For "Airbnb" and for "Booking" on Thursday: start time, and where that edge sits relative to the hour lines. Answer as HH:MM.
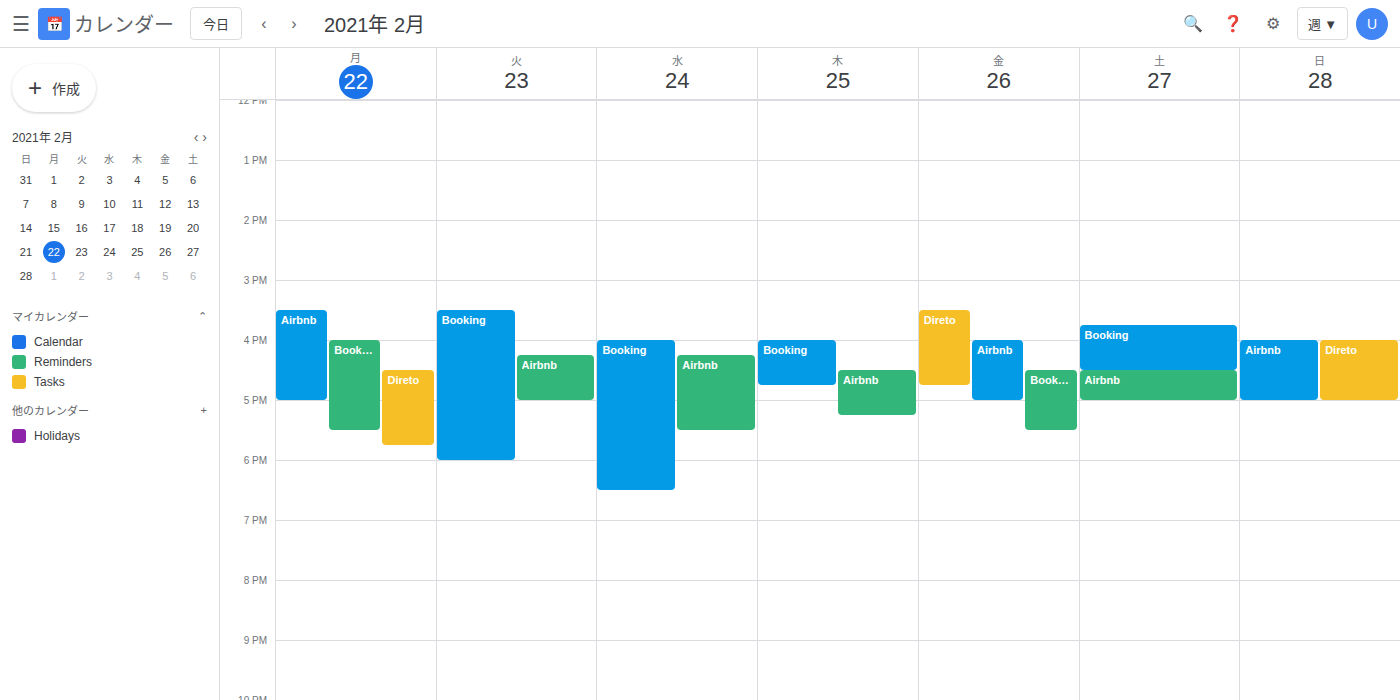
"Airbnb": 16:30, halfway between the 16:00 and 17:00 lines. "Booking": 16:00, exactly on the 16:00 line.